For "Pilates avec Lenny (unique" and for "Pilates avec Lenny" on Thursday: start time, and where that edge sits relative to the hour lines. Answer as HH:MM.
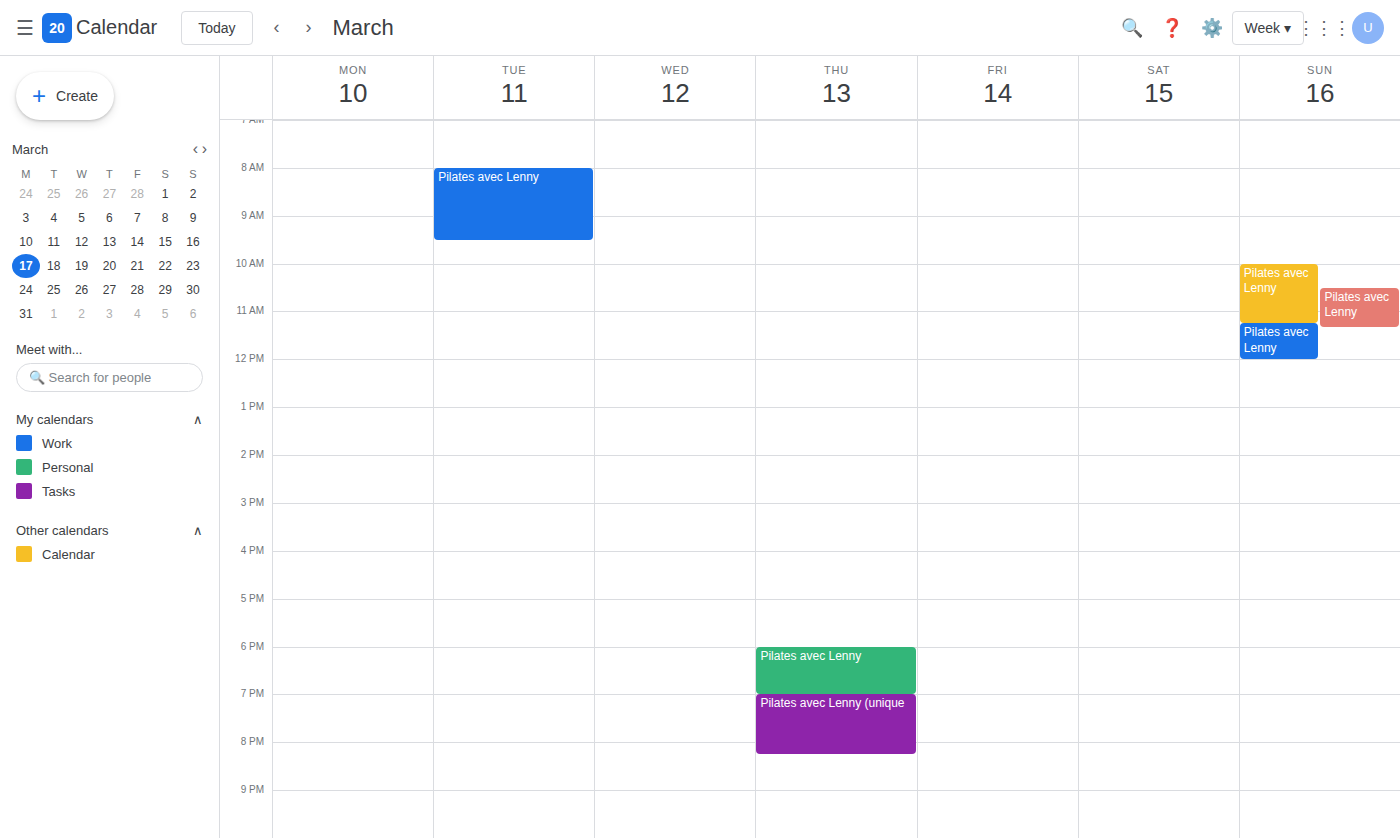
"Pilates avec Lenny (unique": 19:00, exactly on the 19:00 line. "Pilates avec Lenny": 18:00, exactly on the 18:00 line.